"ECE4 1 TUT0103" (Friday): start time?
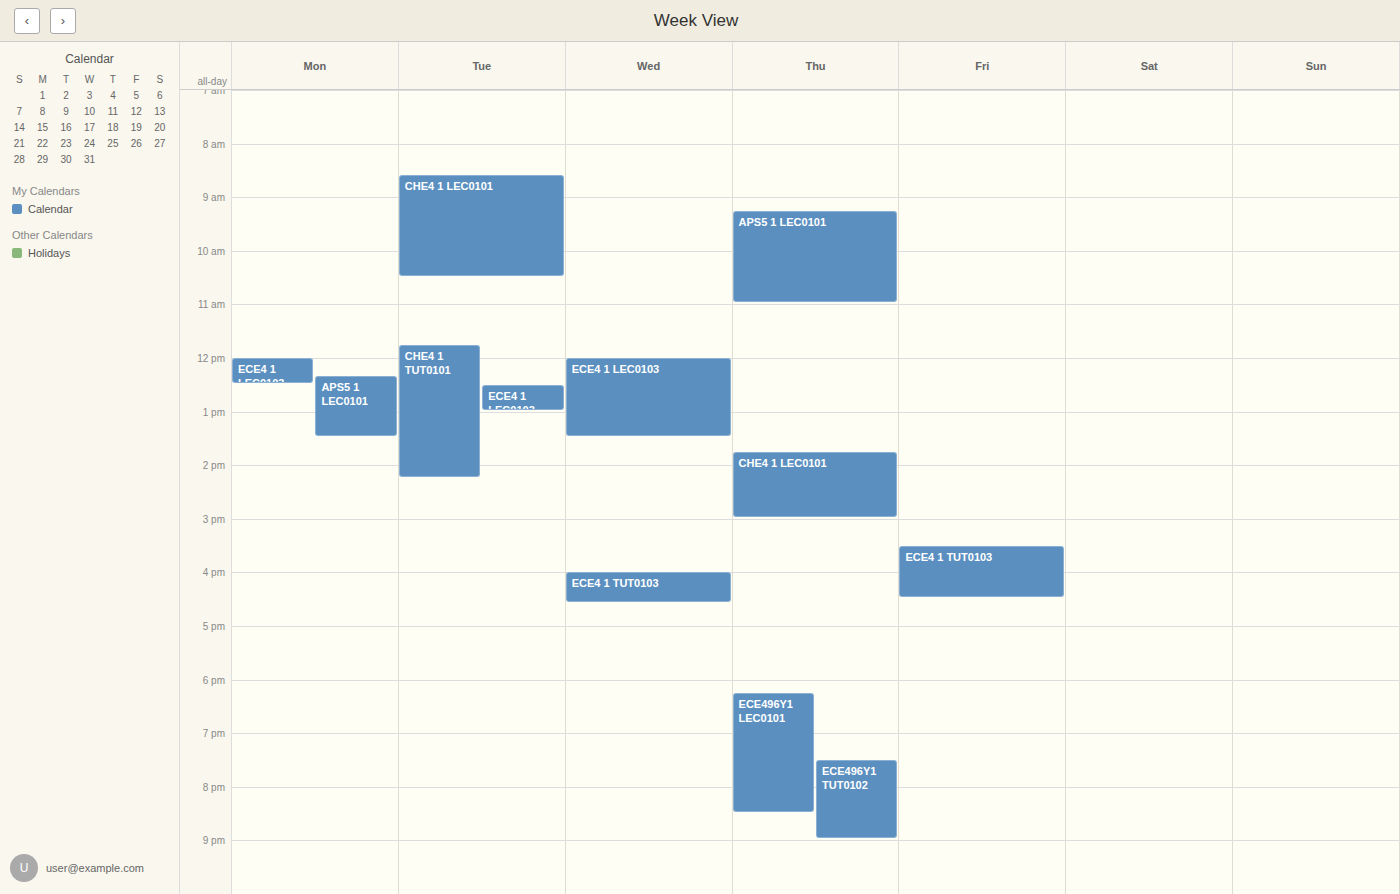
3:30 PM